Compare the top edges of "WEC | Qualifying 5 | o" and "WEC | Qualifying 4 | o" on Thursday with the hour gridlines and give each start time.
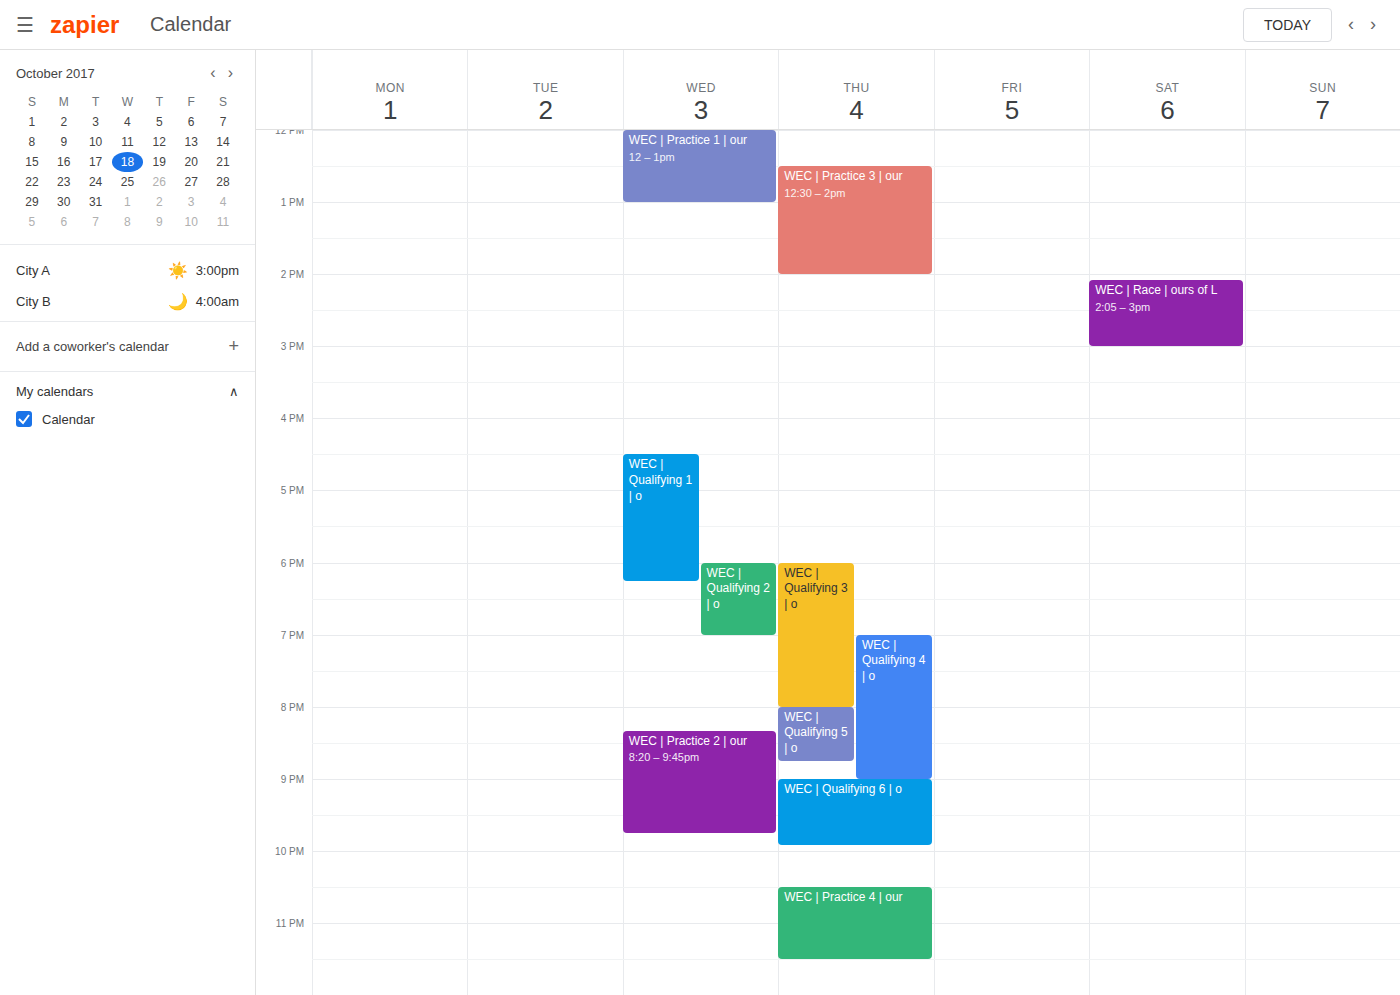
"WEC | Qualifying 5 | o": 20:00, exactly on the 20:00 line. "WEC | Qualifying 4 | o": 19:00, exactly on the 19:00 line.